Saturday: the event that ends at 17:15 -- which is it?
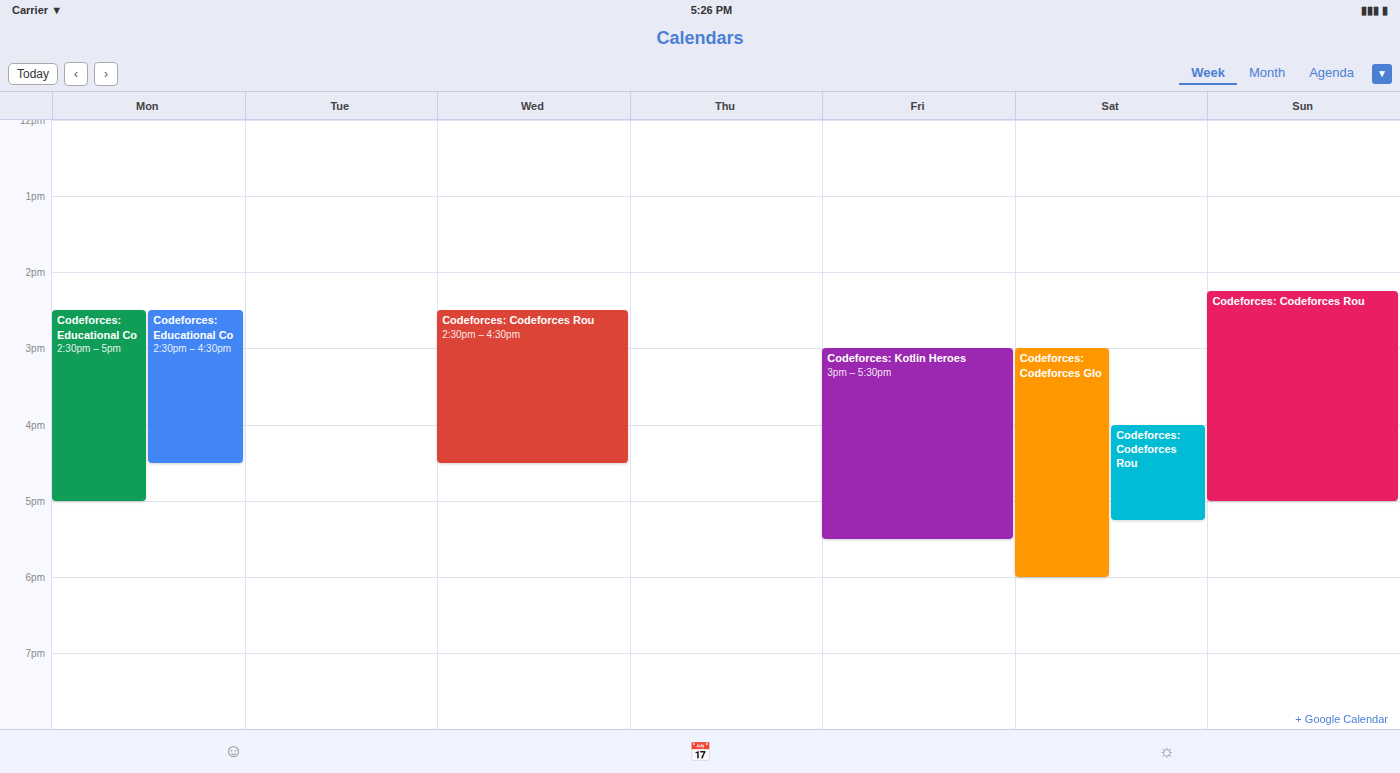
"Codeforces: Codeforces Rou"